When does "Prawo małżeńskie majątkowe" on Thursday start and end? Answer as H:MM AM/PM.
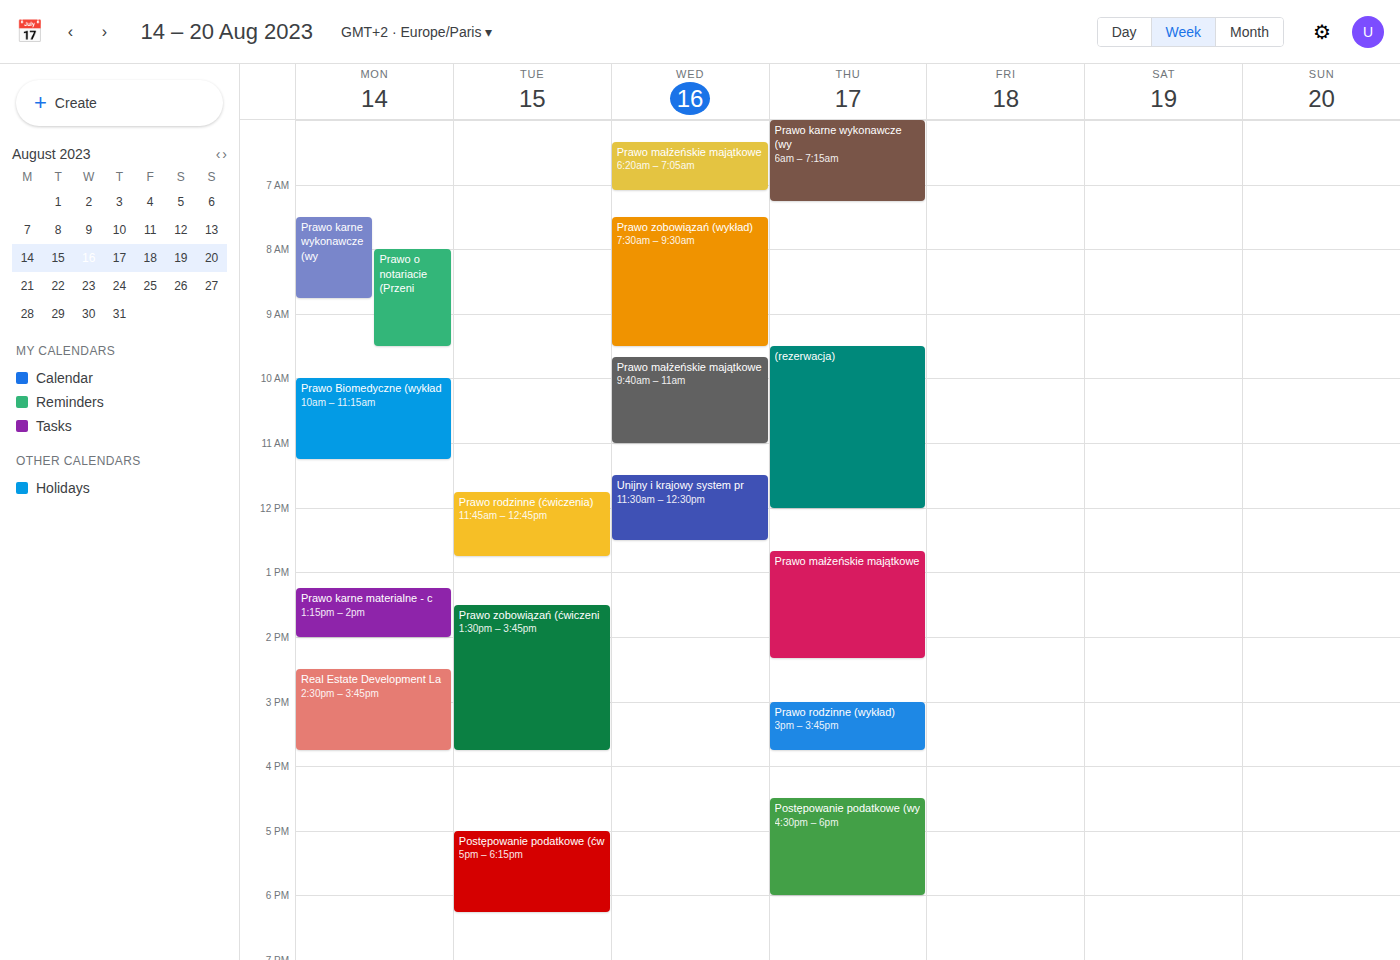
12:40 PM to 2:20 PM